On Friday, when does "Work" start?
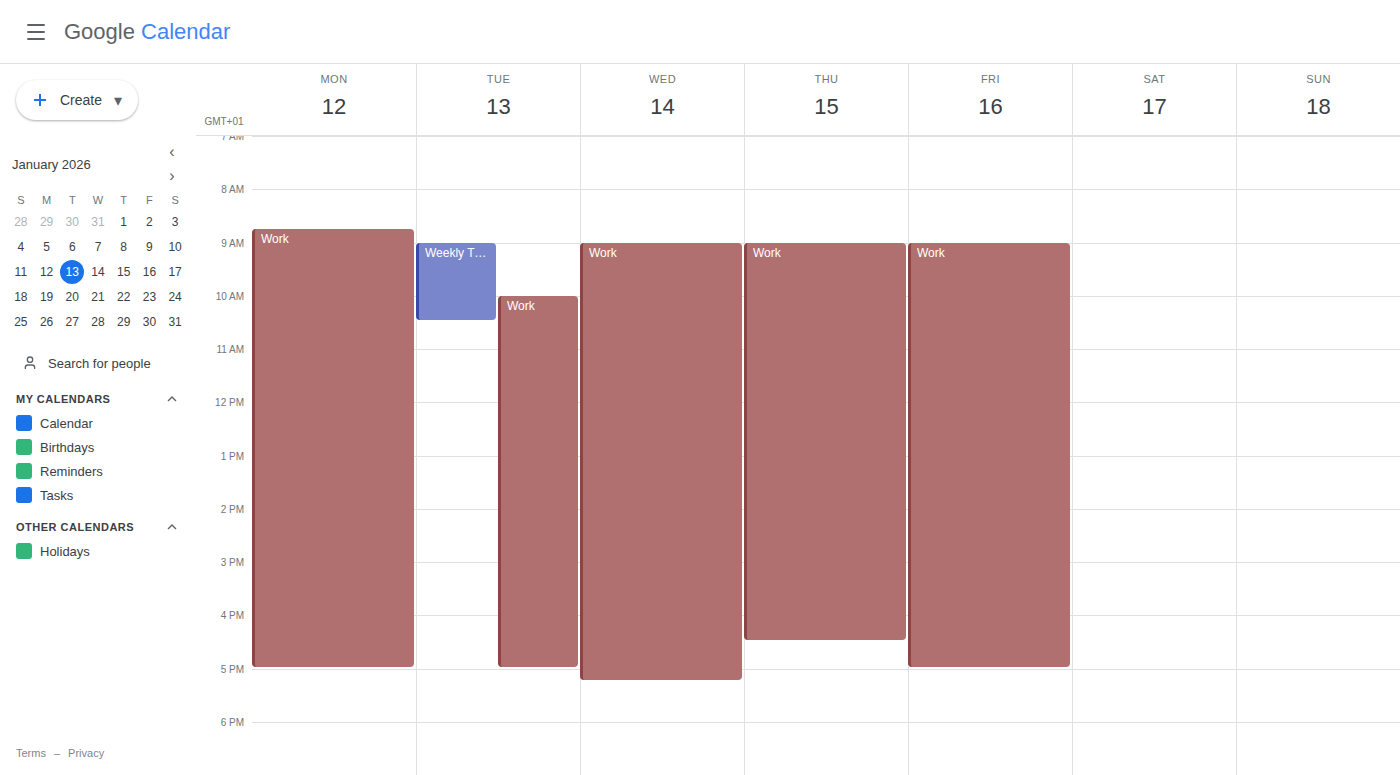
9:00 AM